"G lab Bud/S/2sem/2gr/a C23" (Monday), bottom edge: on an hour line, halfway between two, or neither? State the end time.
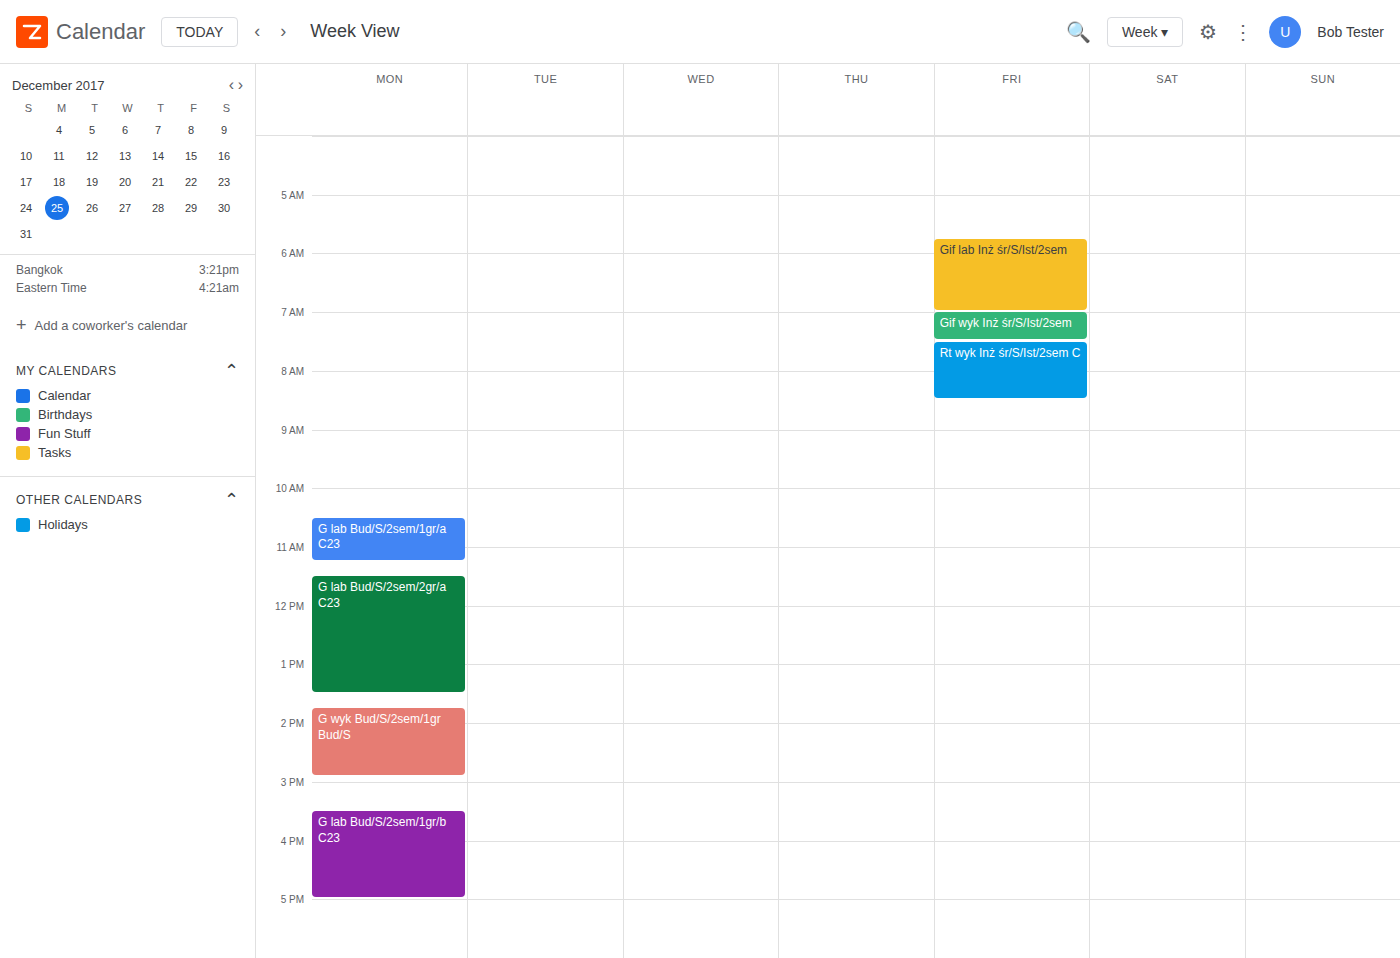
13:30 -- halfway between the 13:00 and 14:00 lines.